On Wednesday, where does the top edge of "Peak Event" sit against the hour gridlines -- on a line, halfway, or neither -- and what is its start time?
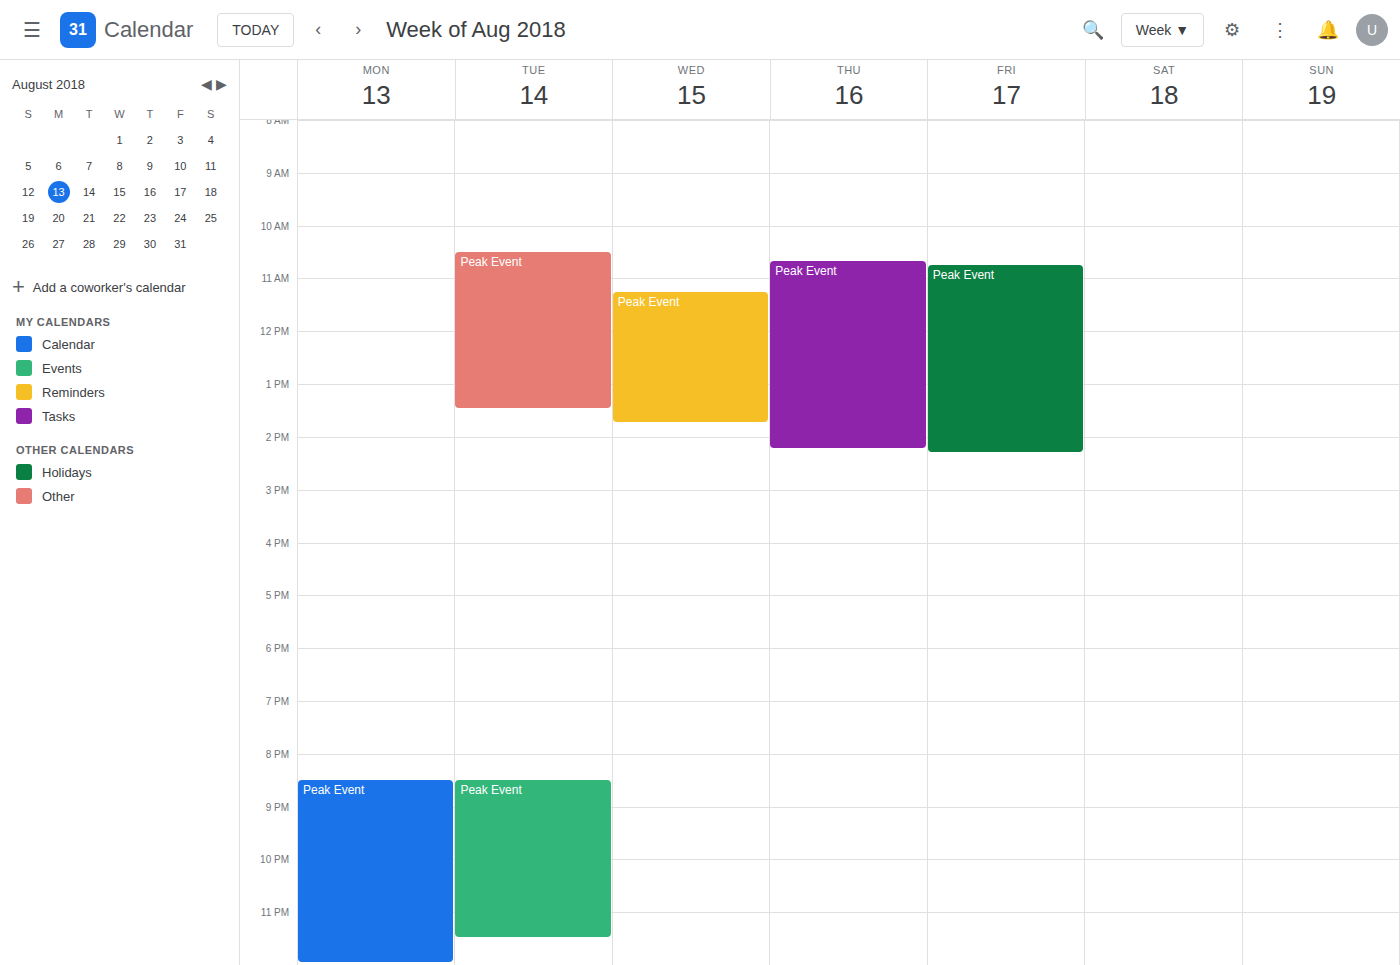
11:15 -- neither: a quarter of the way from the 11:00 line to the 12:00 line.